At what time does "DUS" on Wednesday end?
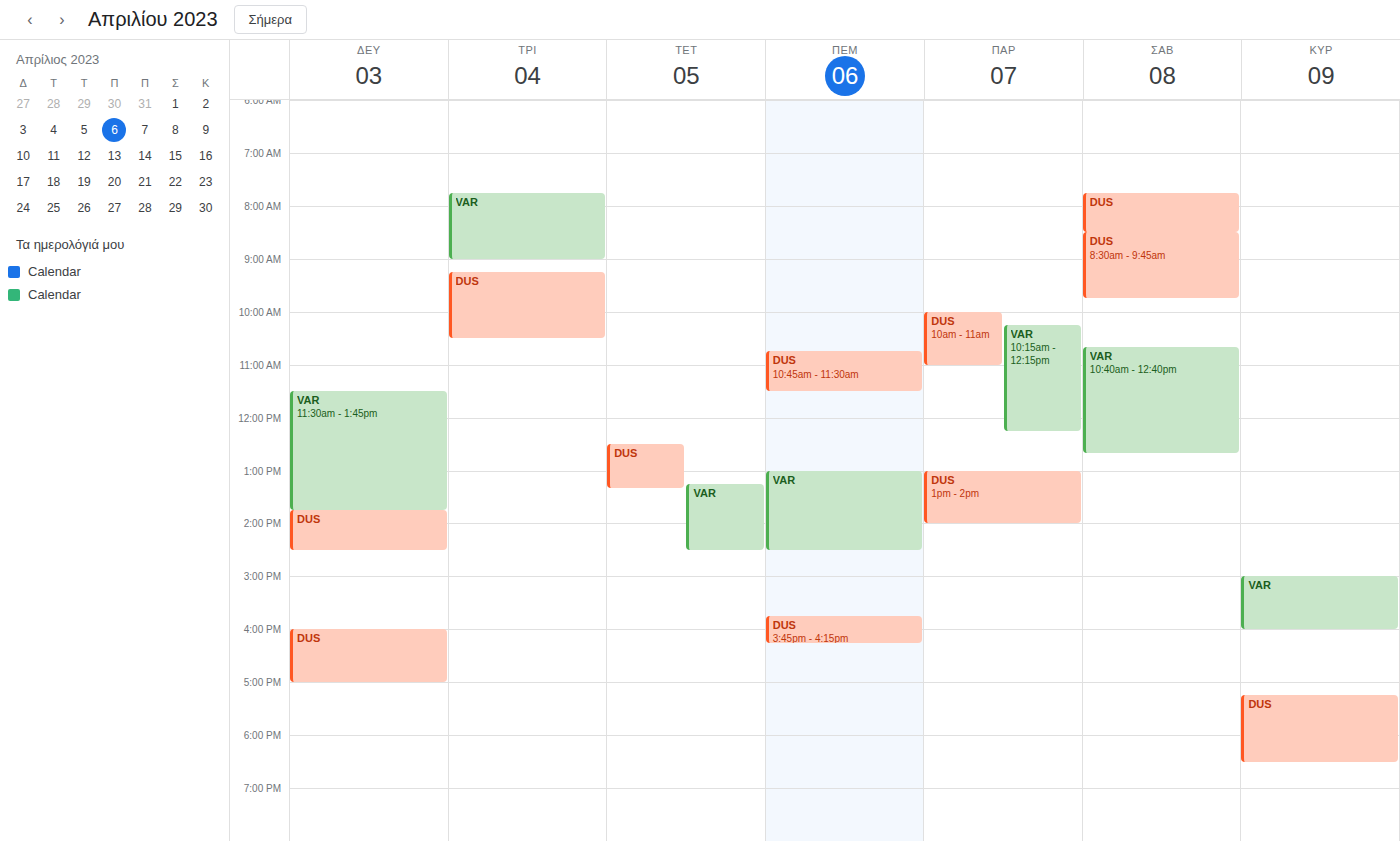
13:20